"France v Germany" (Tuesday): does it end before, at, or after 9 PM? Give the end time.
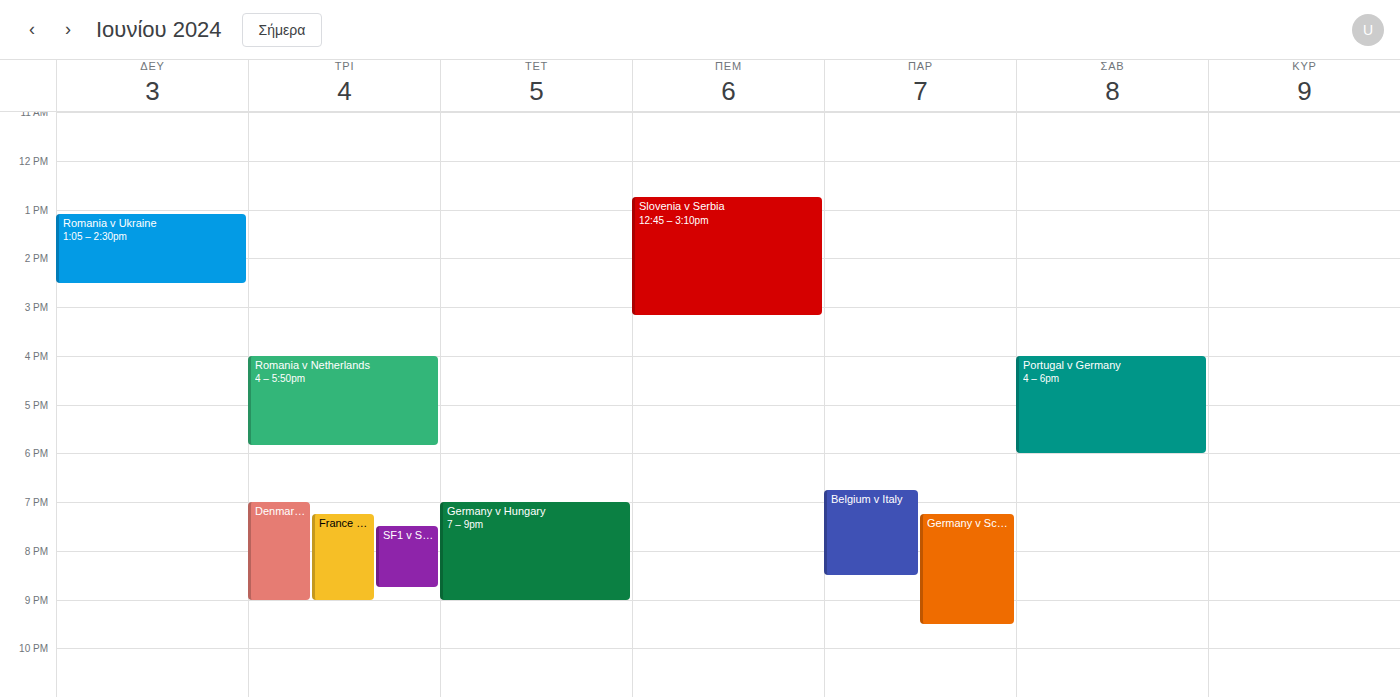
9:00 PM -- exactly at 9 PM, on the 9 PM line.